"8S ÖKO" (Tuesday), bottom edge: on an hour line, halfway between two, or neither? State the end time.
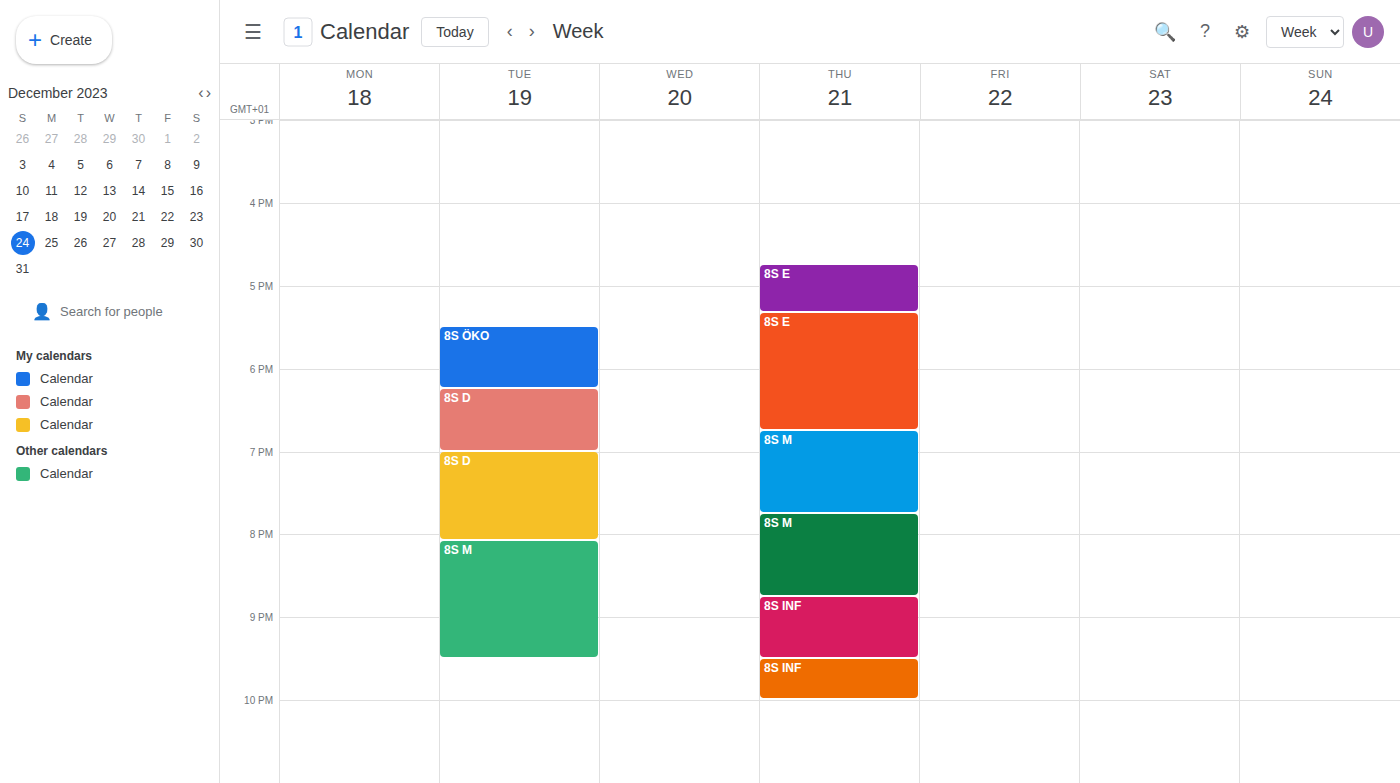
6:15 PM -- neither: a quarter of the way from the 6 PM line to the 7 PM line.